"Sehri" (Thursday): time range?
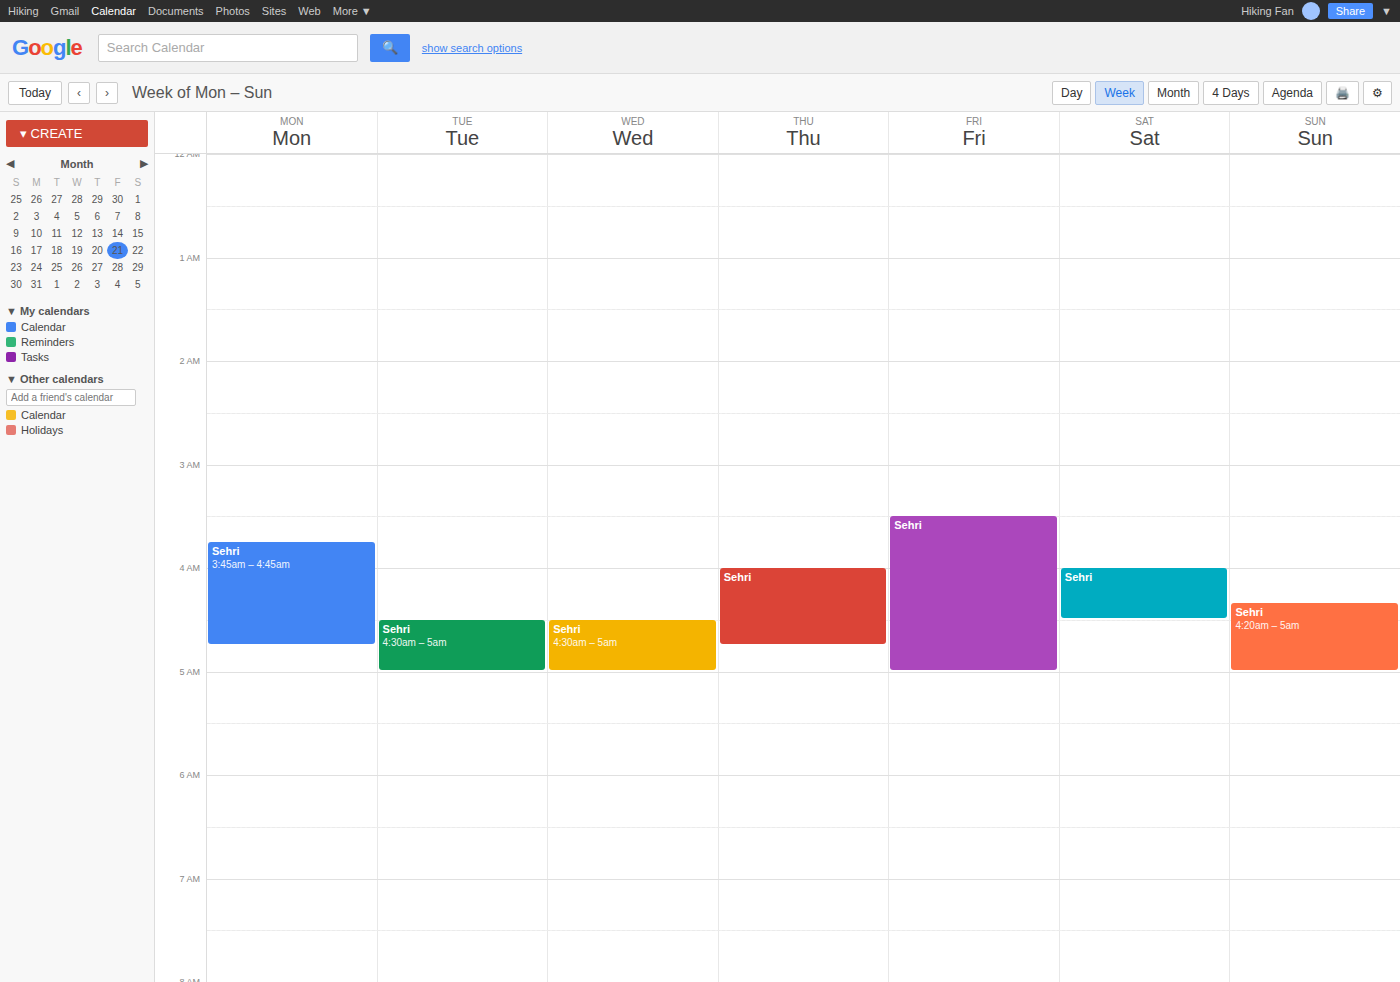
4:00 AM to 4:45 AM